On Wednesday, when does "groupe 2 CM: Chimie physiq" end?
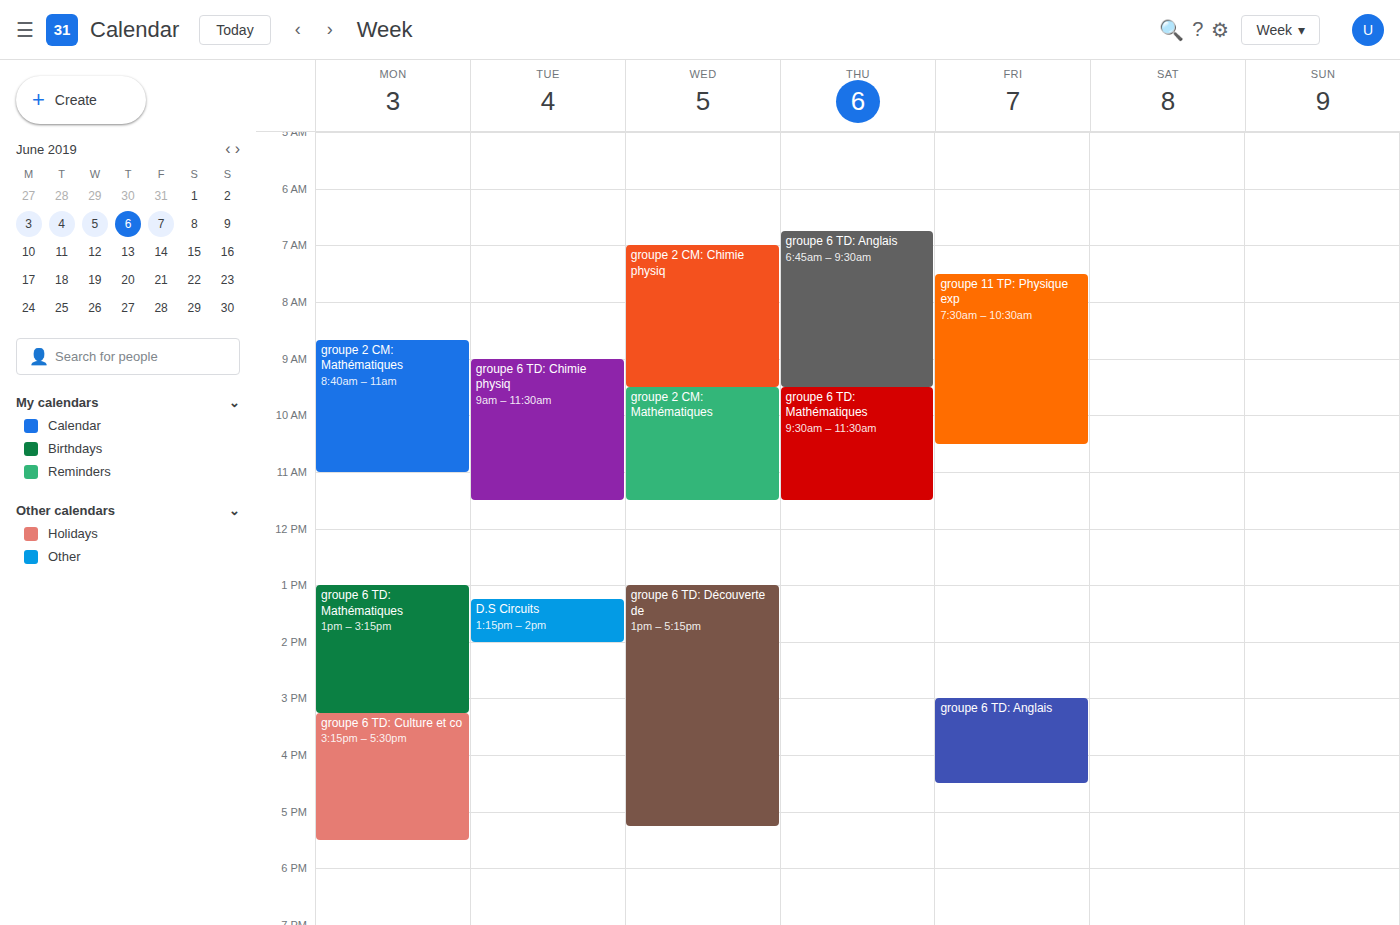
9:30 AM